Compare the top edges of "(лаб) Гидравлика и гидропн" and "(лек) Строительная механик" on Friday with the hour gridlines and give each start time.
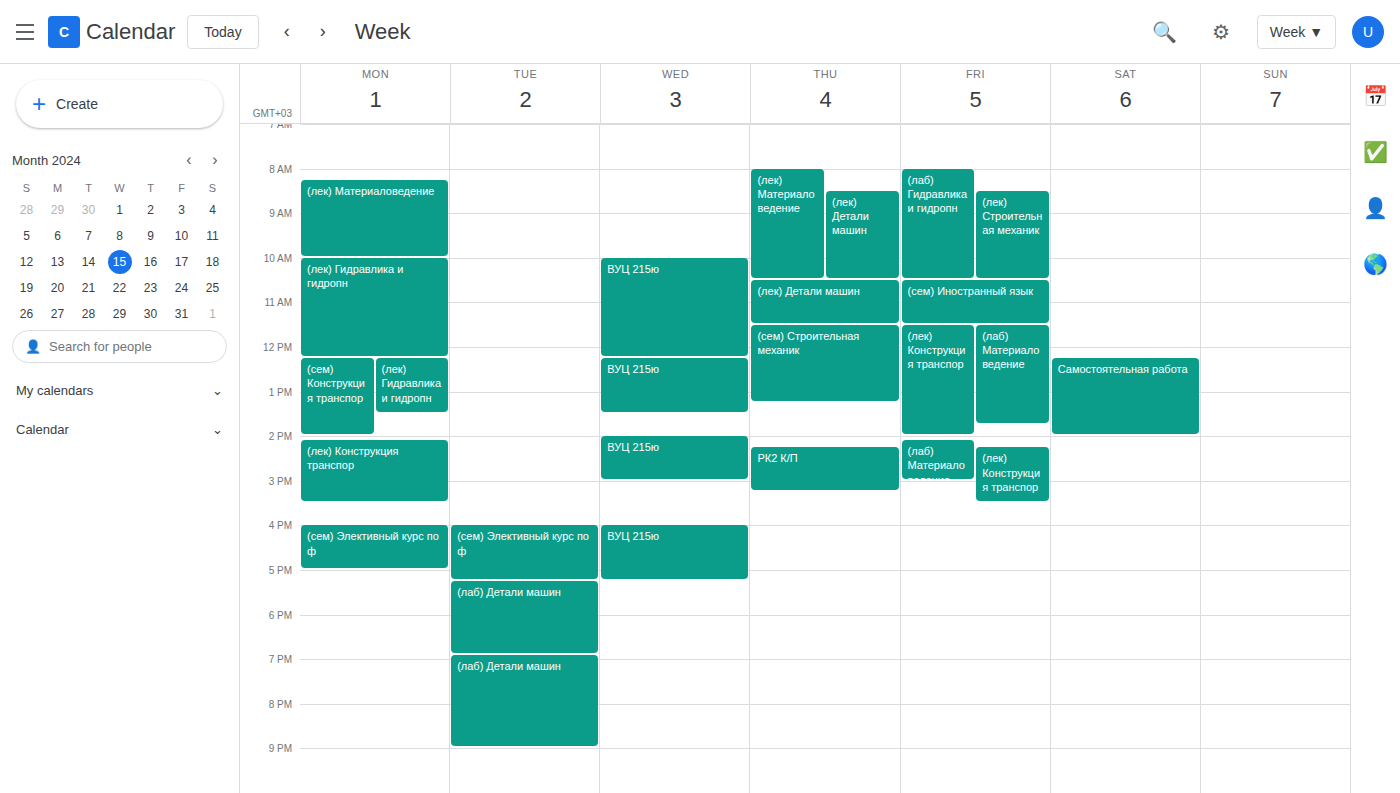
"(лаб) Гидравлика и гидропн": 8:00 AM, exactly on the 8 AM line. "(лек) Строительная механик": 8:30 AM, halfway between the 8 AM and 9 AM lines.